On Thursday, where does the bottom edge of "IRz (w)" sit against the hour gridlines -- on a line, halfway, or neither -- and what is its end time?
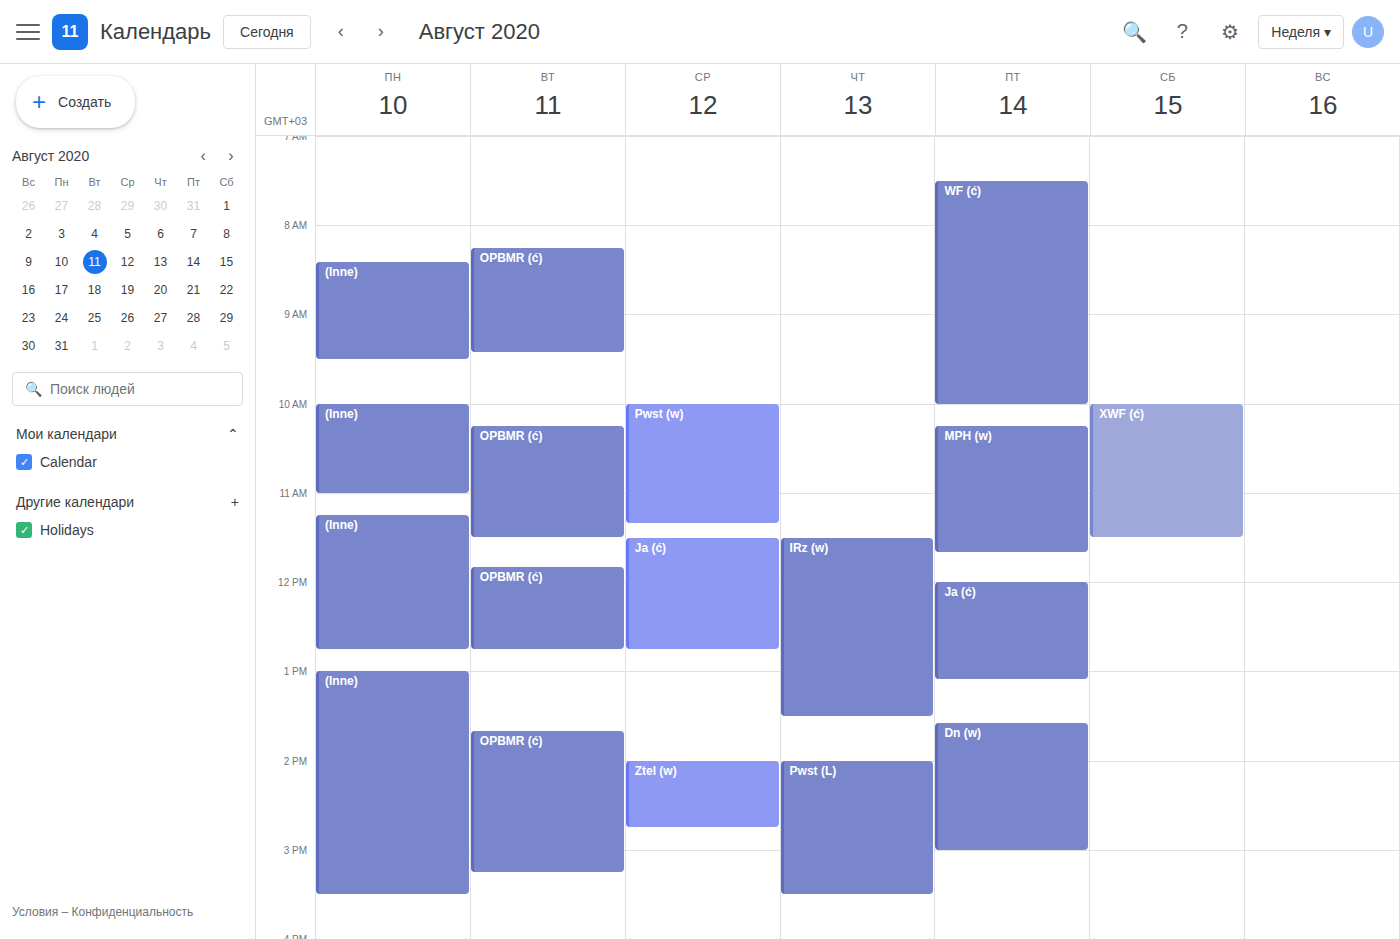
1:30 PM -- halfway between the 1 PM and 2 PM lines.